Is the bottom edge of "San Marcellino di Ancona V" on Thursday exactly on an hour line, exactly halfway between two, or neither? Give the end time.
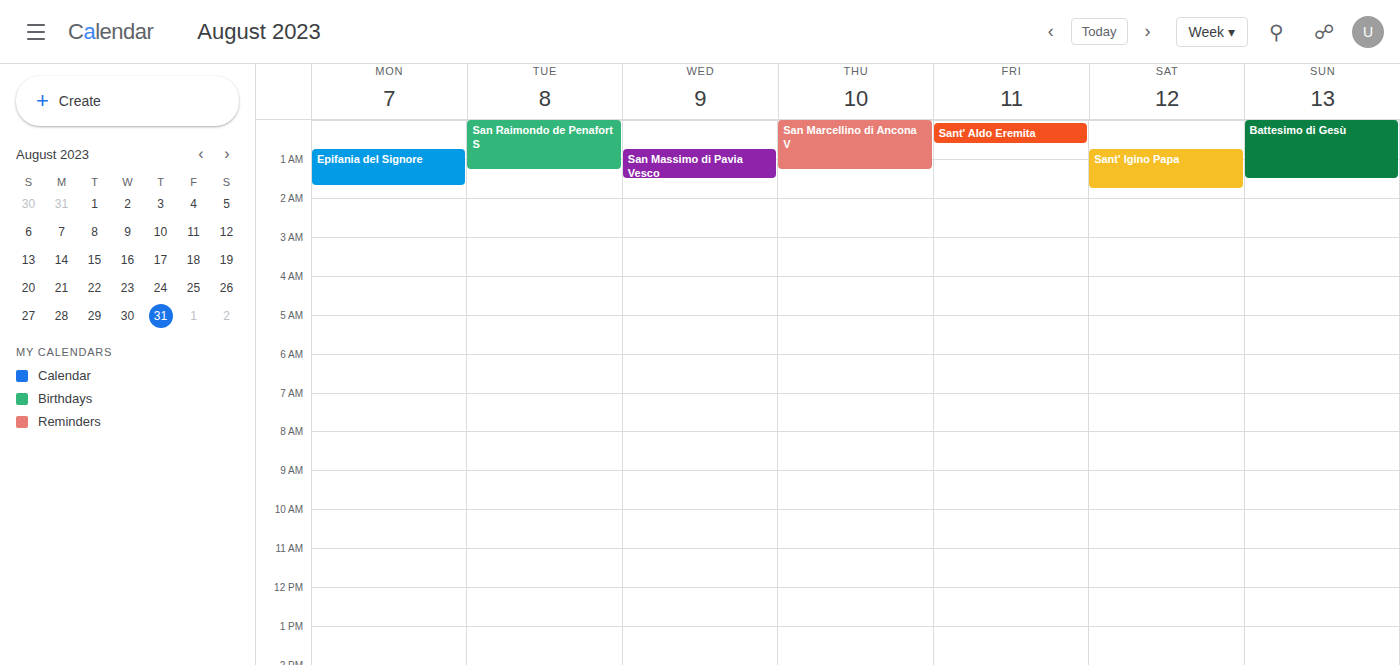
1:15 AM -- neither: a quarter of the way from the 1 AM line to the 2 AM line.